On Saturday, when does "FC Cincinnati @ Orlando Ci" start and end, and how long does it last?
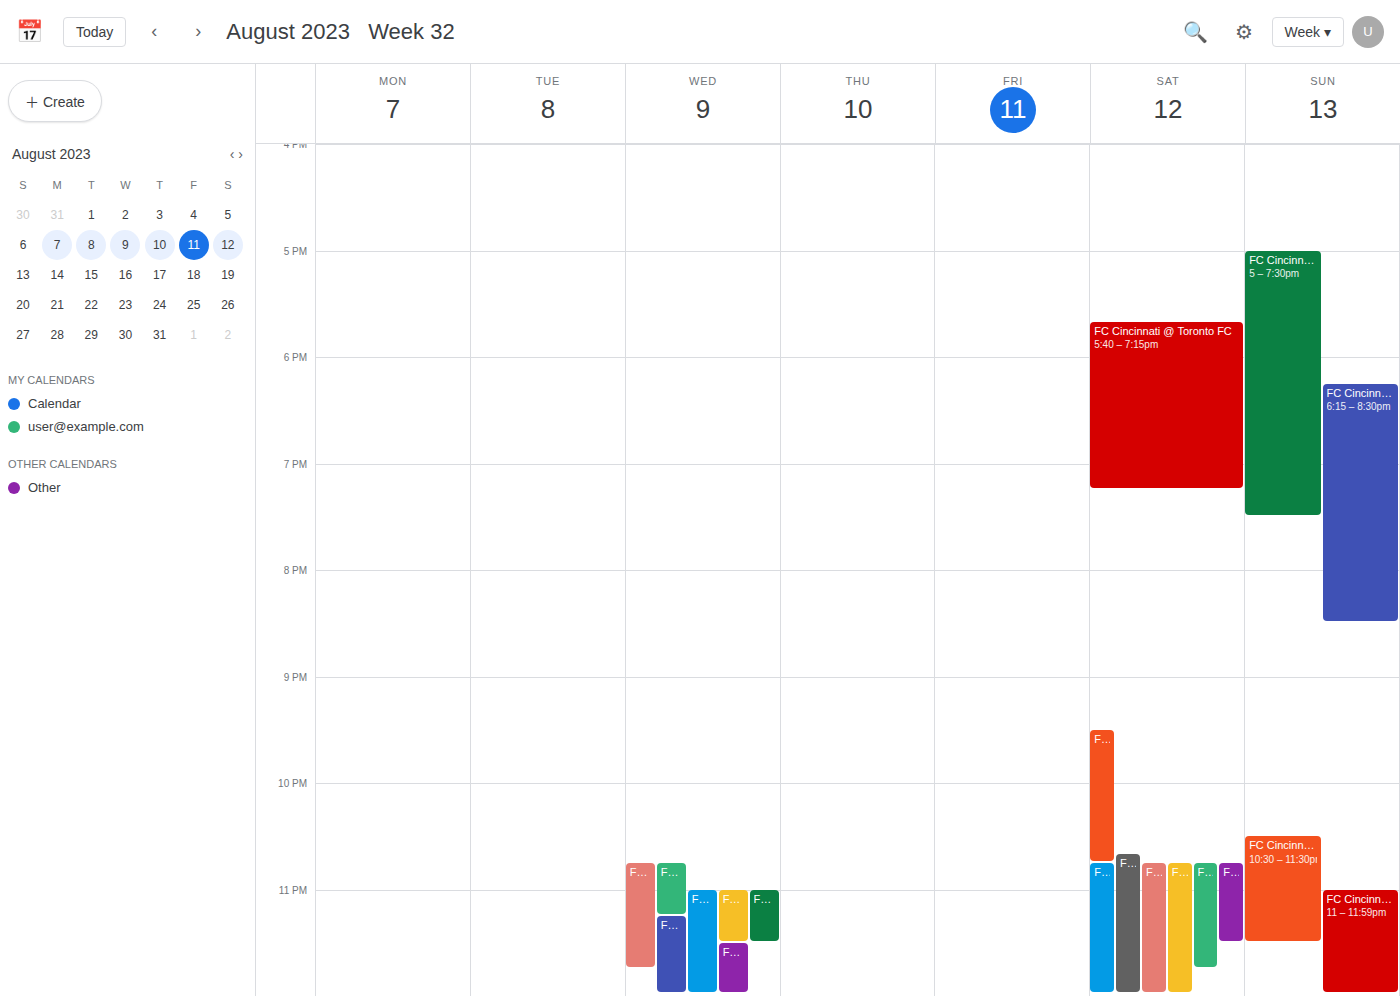
10:45 PM to 11:45 PM, 1 hour